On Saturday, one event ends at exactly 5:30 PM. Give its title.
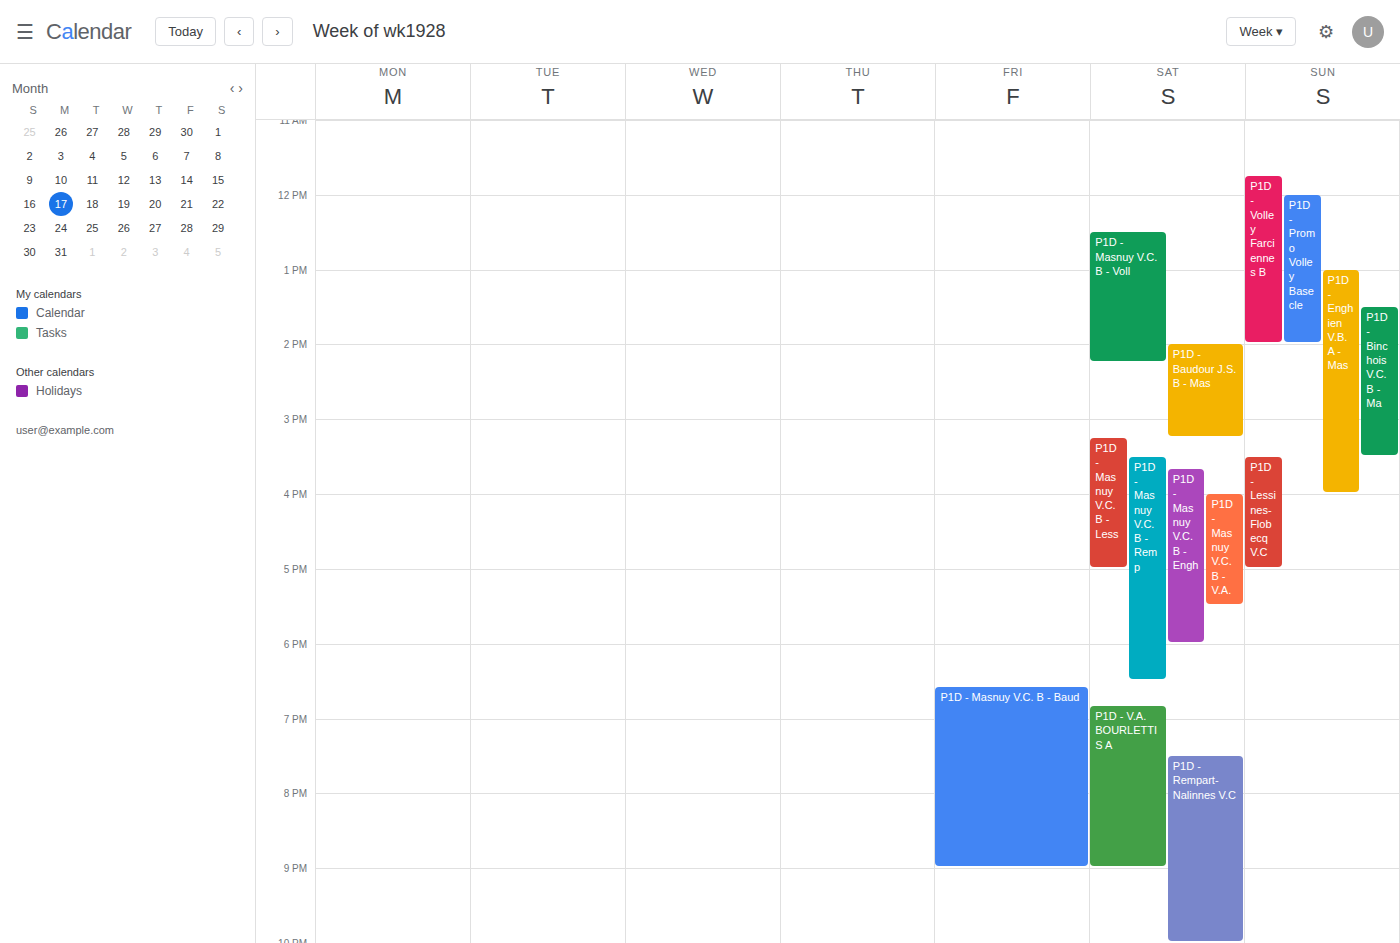
"P1D - Masnuy V.C. B - V.A."